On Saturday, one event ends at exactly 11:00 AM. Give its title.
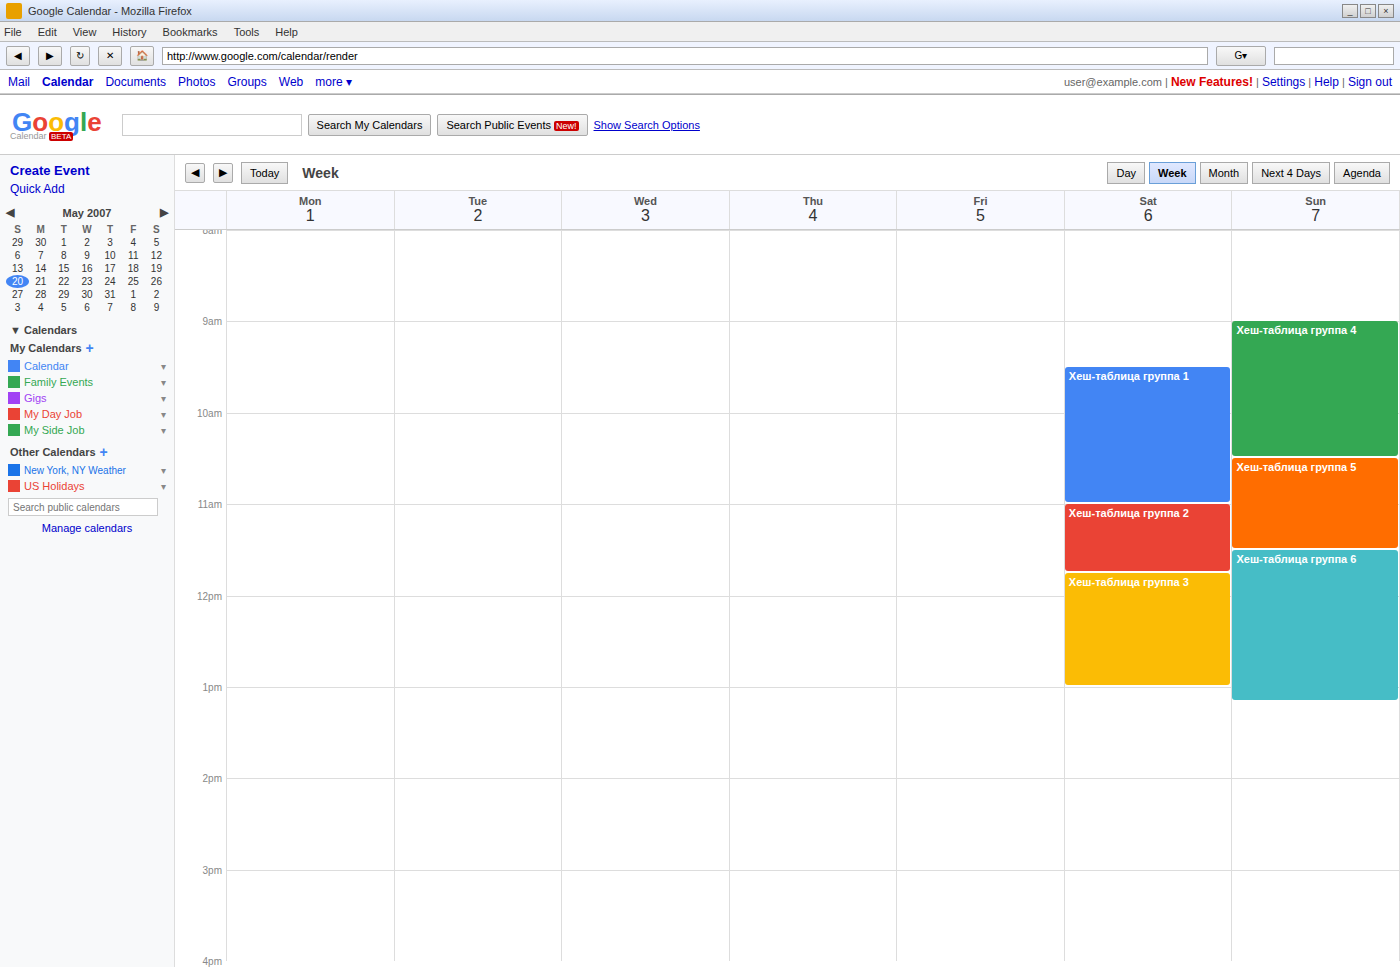
"Хеш-таблица группа 1"